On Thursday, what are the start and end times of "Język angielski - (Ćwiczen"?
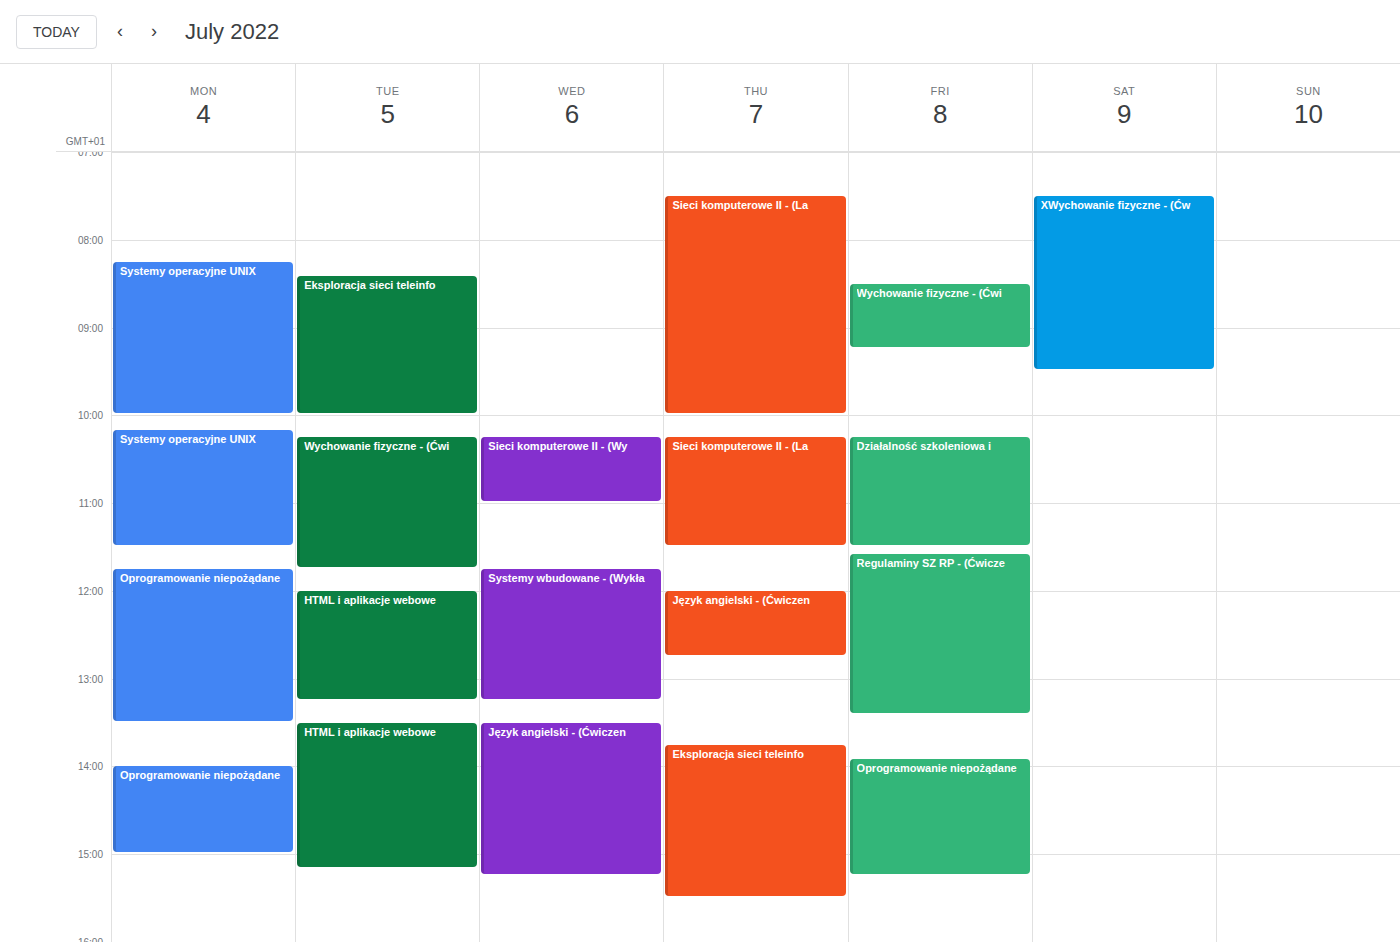
12:00 PM to 12:45 PM